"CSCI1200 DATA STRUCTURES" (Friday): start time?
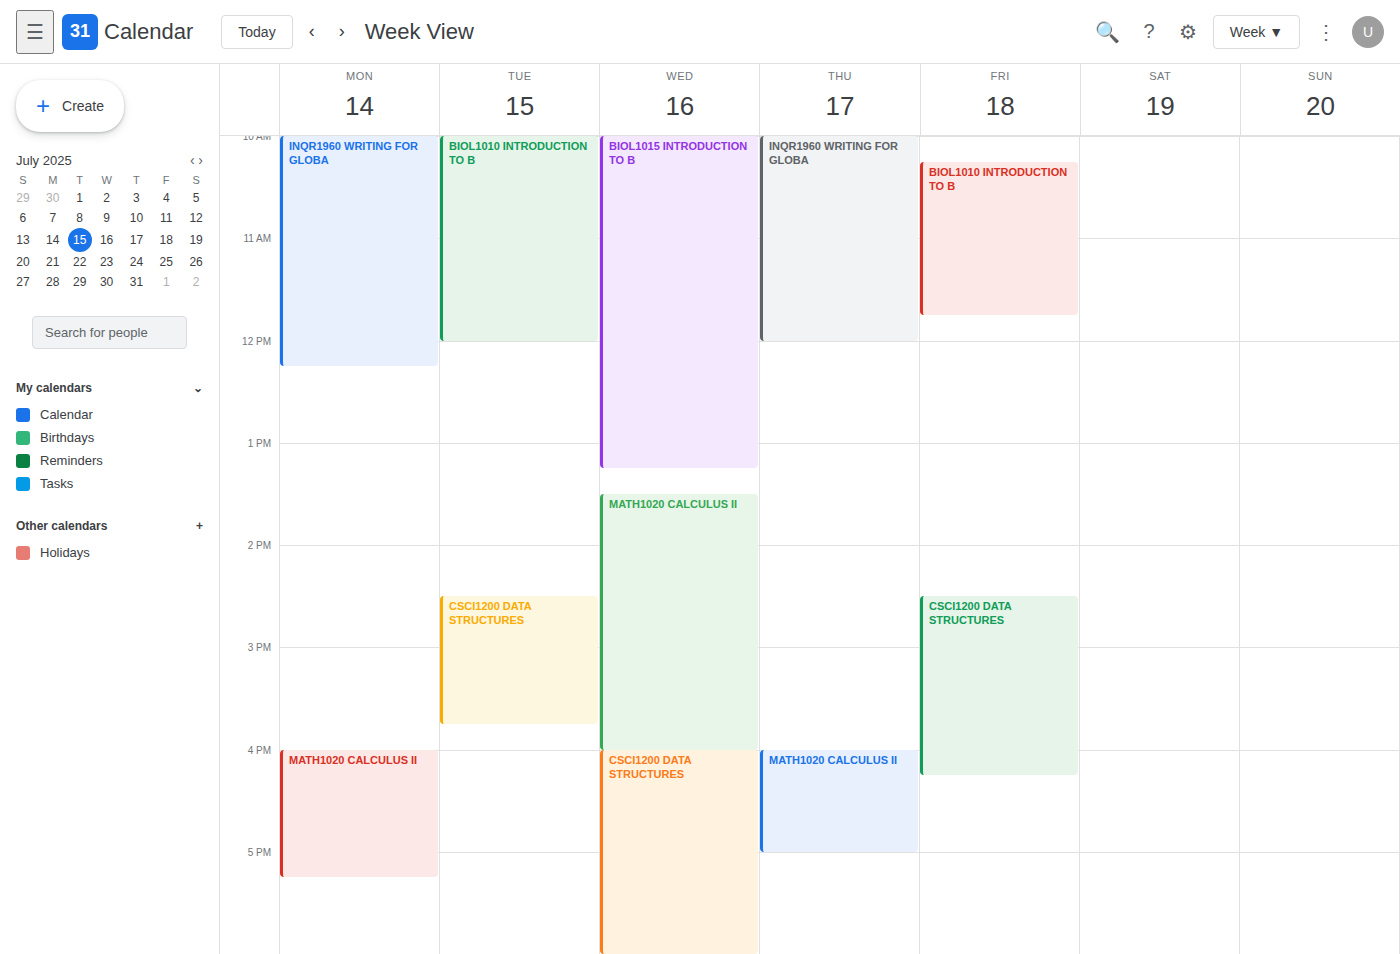
2:30 PM